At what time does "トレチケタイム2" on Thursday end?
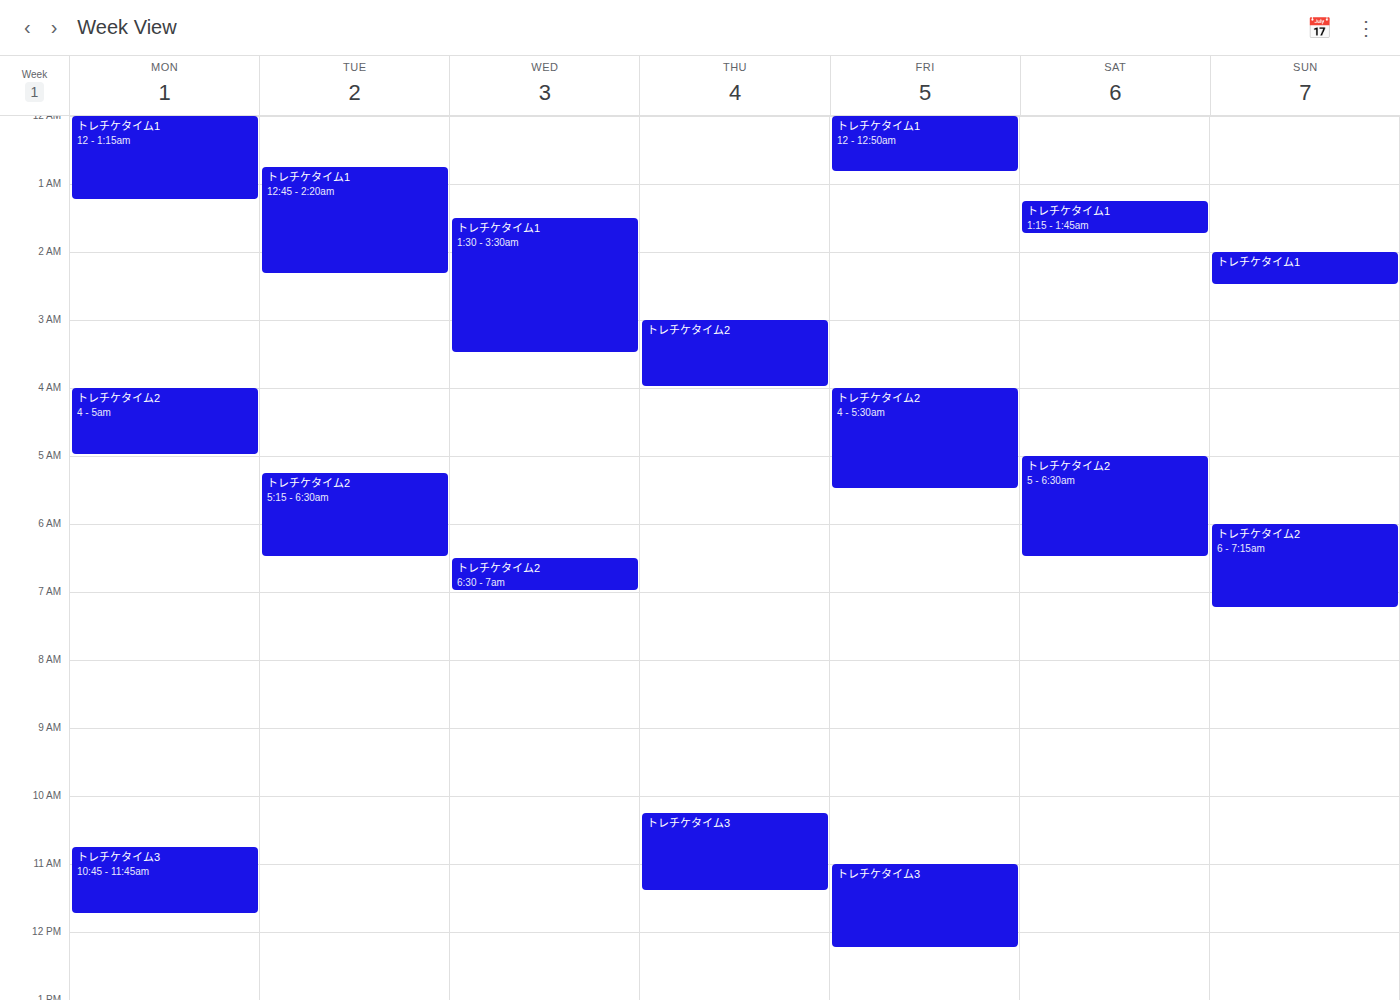
4:00 AM